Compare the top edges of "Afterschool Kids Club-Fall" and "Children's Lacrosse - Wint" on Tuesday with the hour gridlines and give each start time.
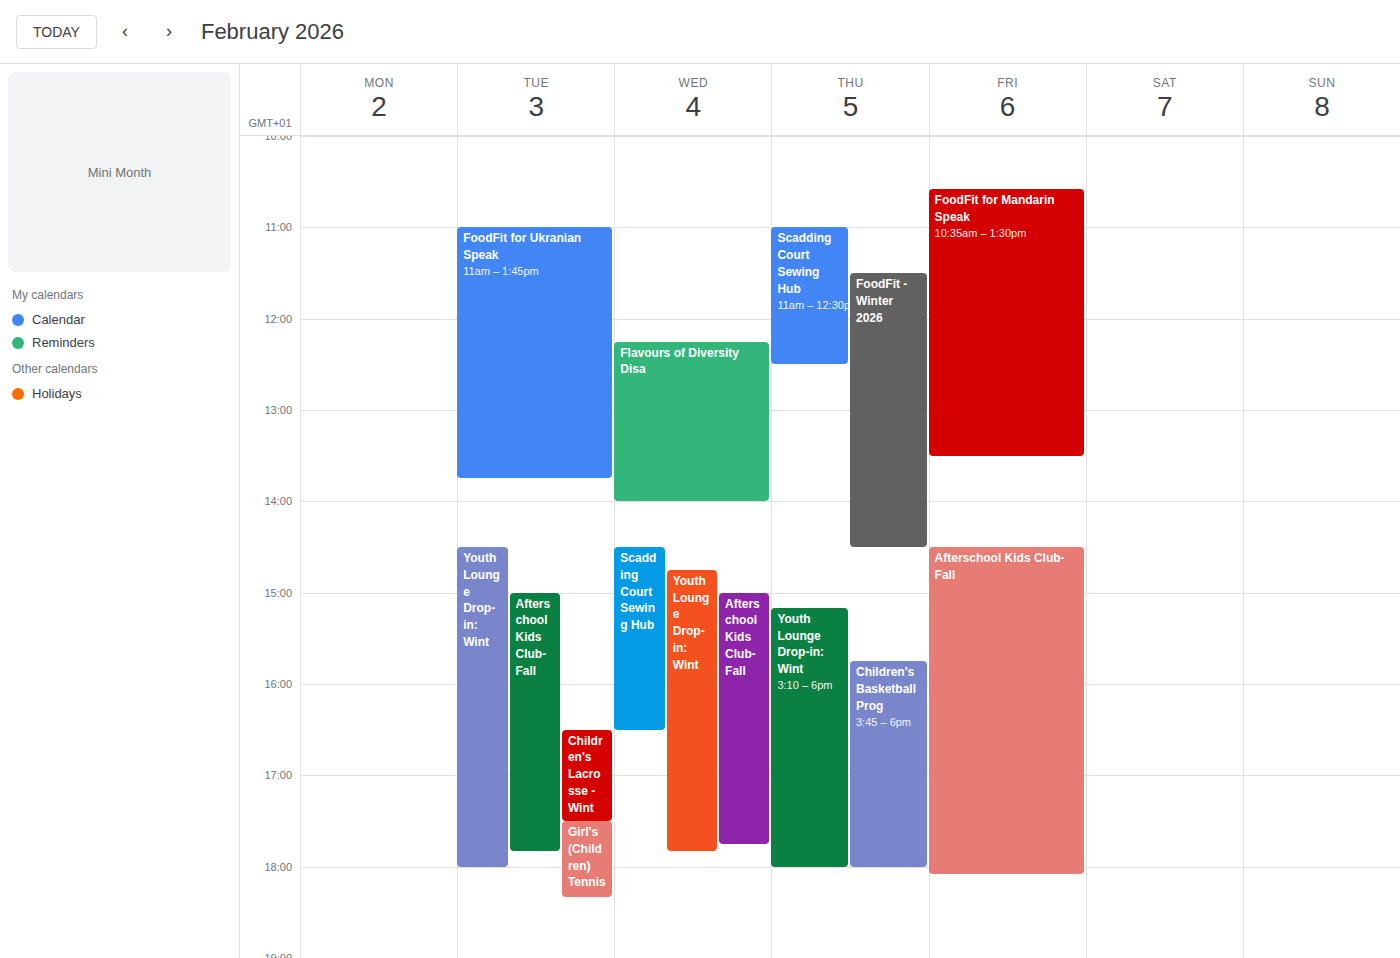
"Afterschool Kids Club-Fall": 3:00 PM, exactly on the 3 PM line. "Children's Lacrosse - Wint": 4:30 PM, halfway between the 4 PM and 5 PM lines.